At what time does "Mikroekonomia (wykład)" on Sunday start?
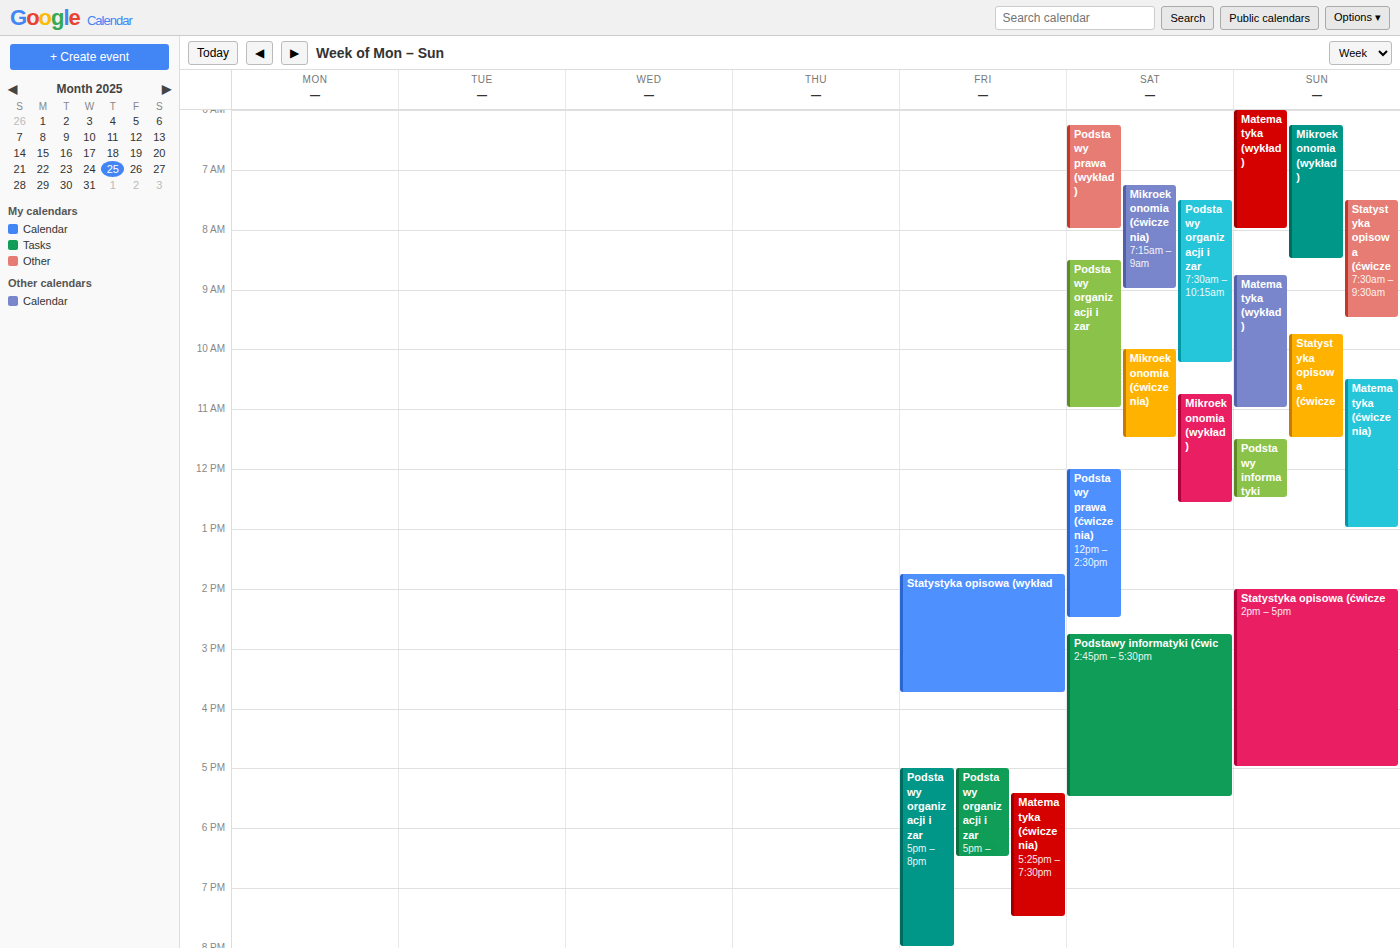
6:15 AM